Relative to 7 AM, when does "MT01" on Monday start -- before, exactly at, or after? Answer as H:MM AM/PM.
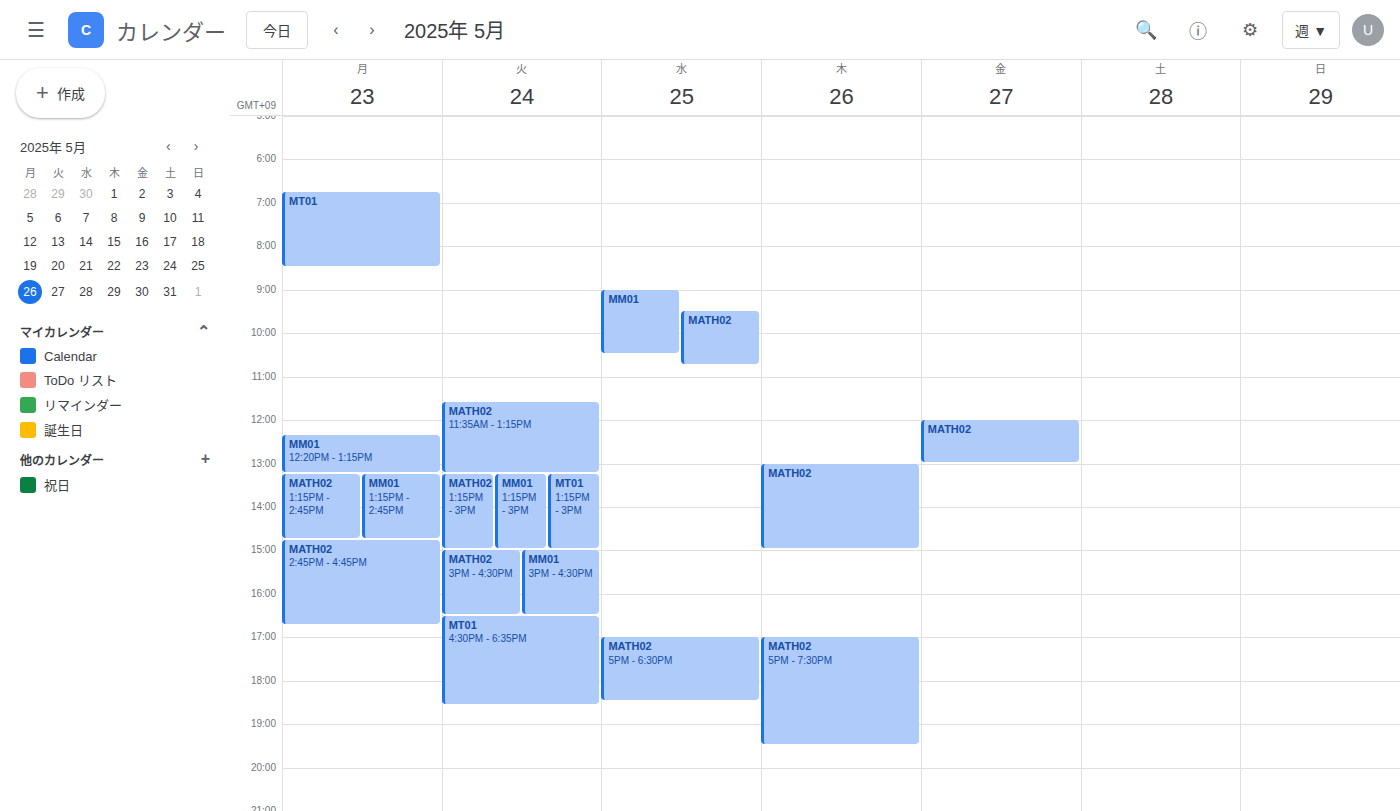
6:45 AM -- before 7 AM, 15 minutes above the 7 AM line.